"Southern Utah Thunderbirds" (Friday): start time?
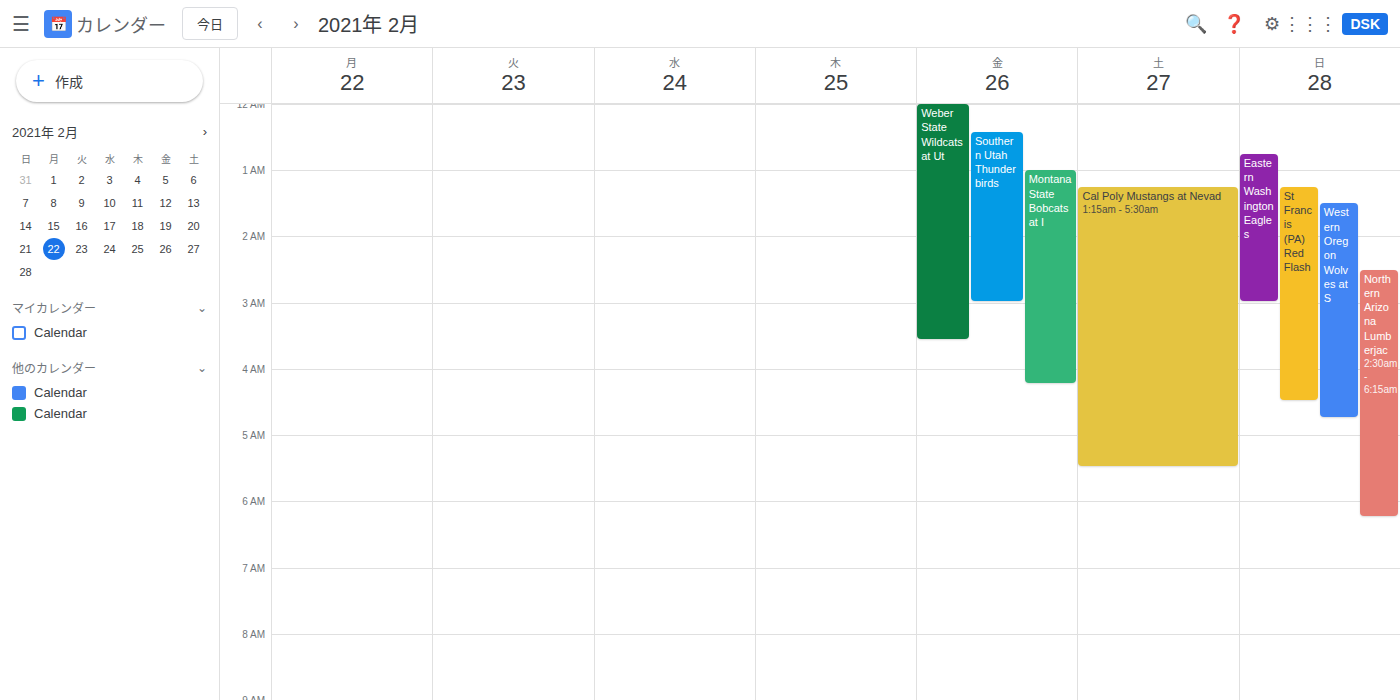
12:25 AM